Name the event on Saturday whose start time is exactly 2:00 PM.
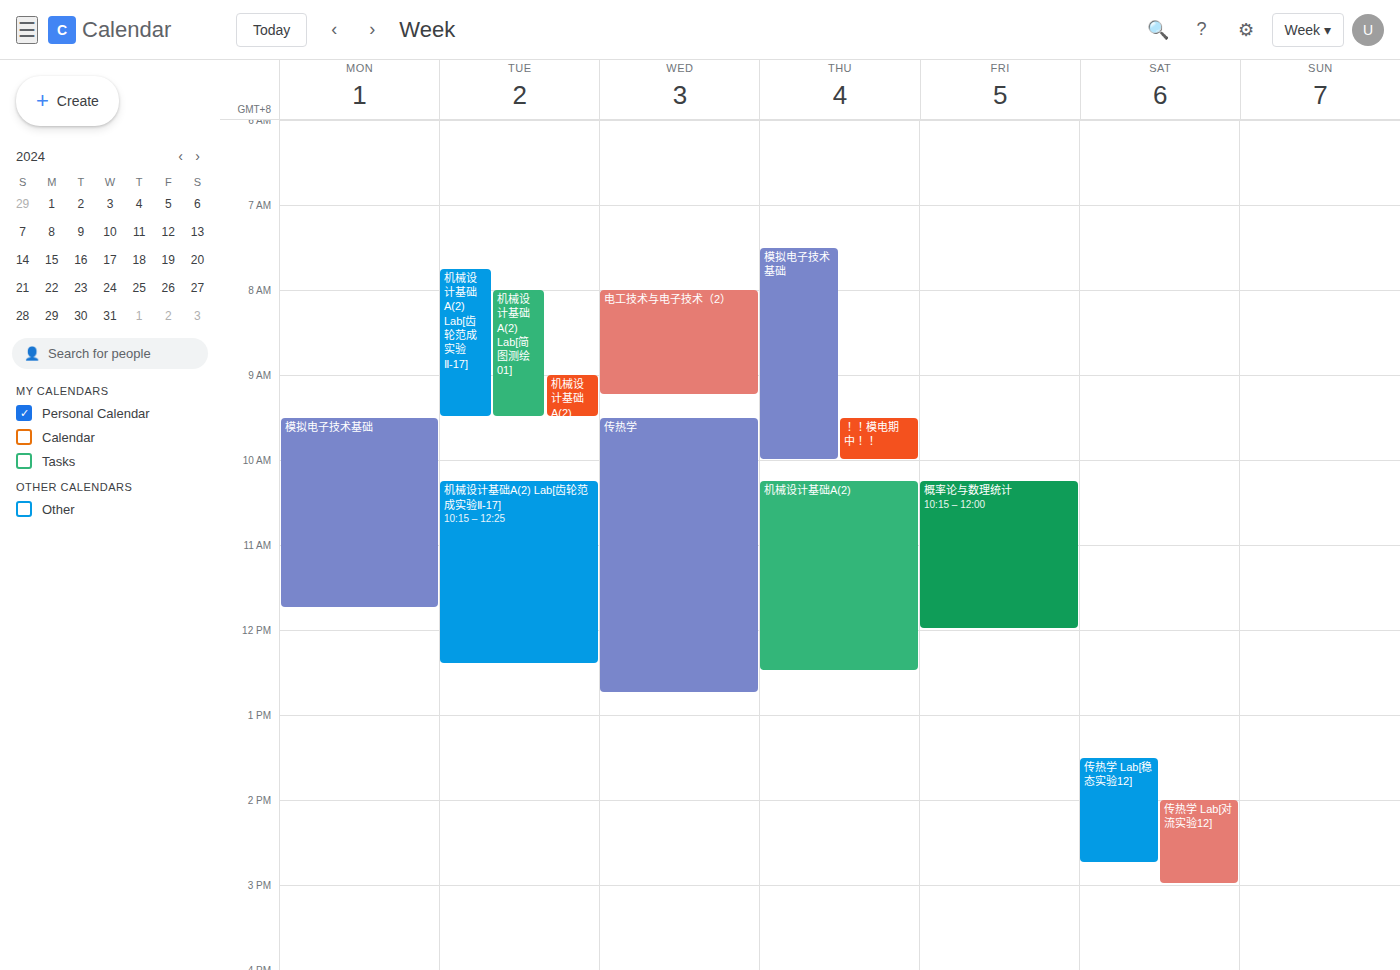
"传热学 Lab[对流实验12]"